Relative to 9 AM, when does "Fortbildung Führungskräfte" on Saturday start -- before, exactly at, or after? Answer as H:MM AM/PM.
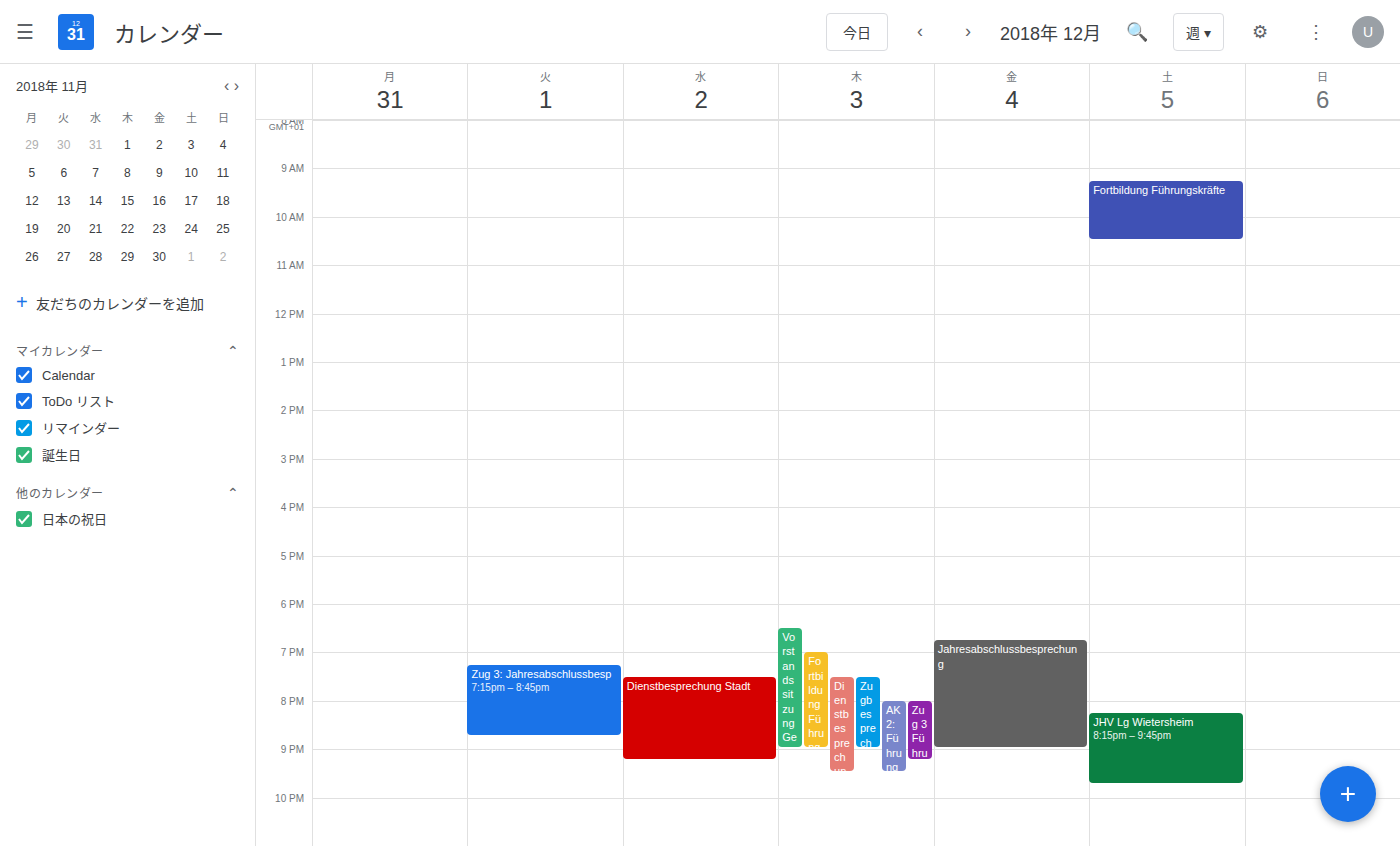
9:15 AM -- after 9 AM, 15 minutes below the 9 AM line.